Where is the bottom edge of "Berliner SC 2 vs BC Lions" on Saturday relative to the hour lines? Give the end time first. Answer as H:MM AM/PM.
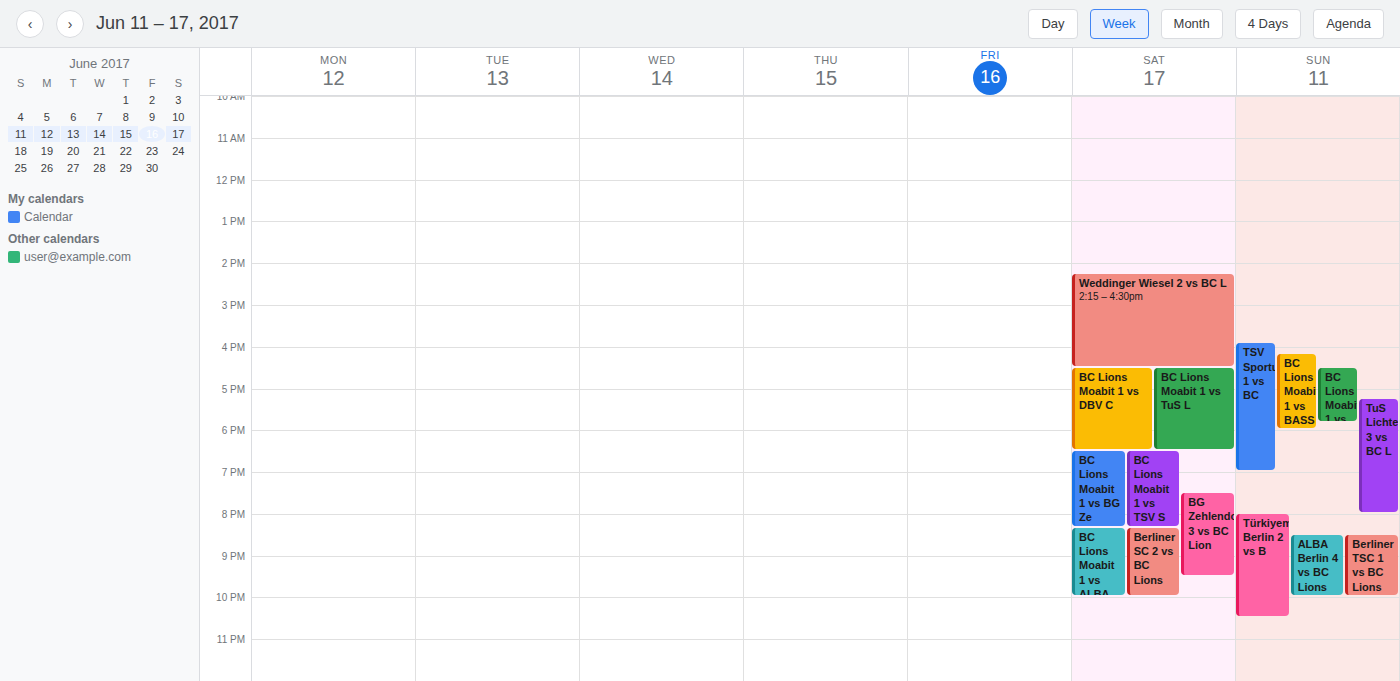
10:00 PM -- exactly on the 10 PM line.